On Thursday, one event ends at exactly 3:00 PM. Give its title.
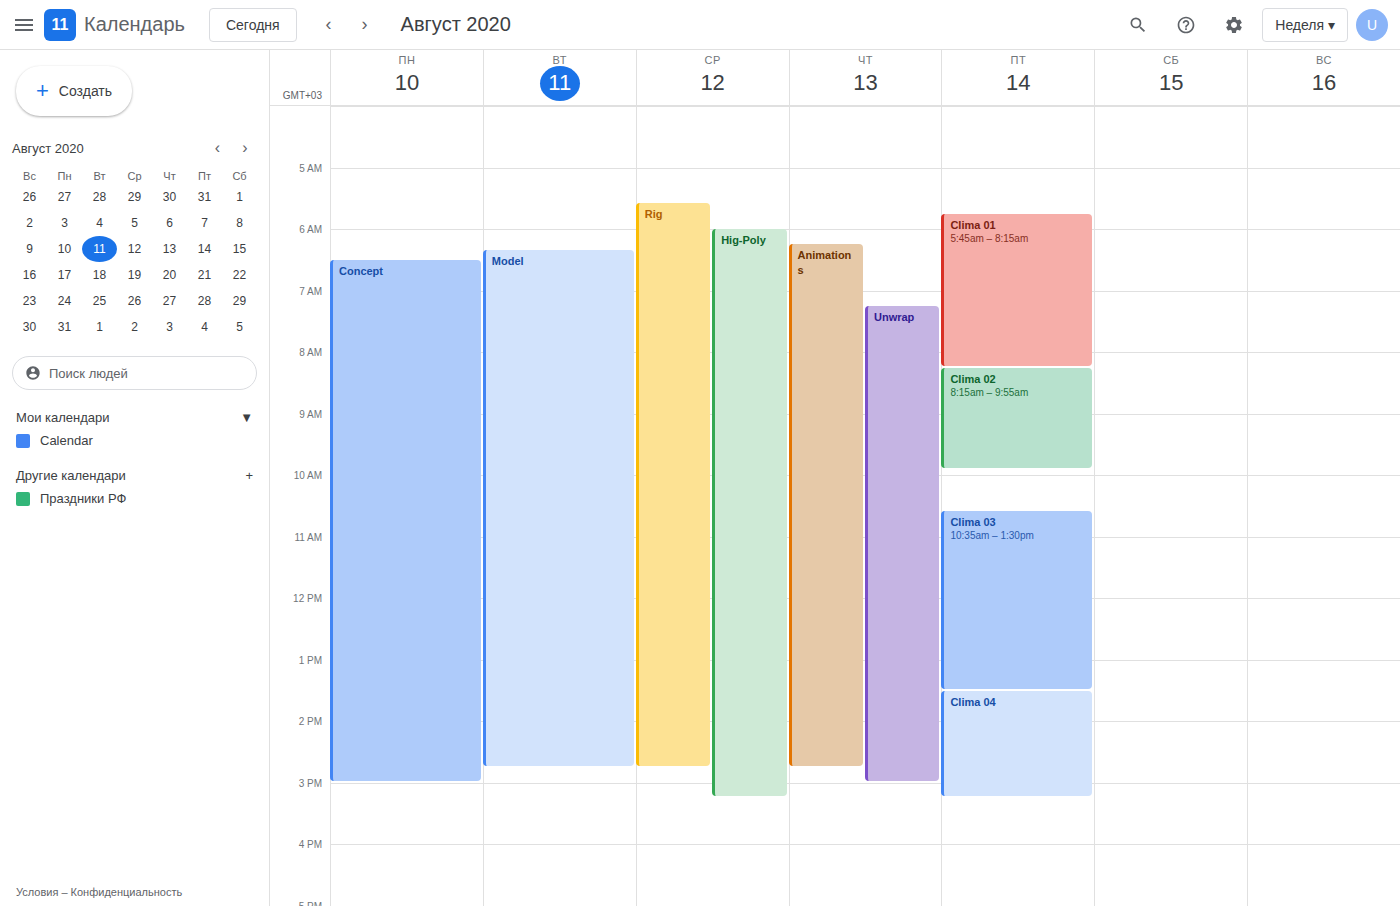
"Unwrap"